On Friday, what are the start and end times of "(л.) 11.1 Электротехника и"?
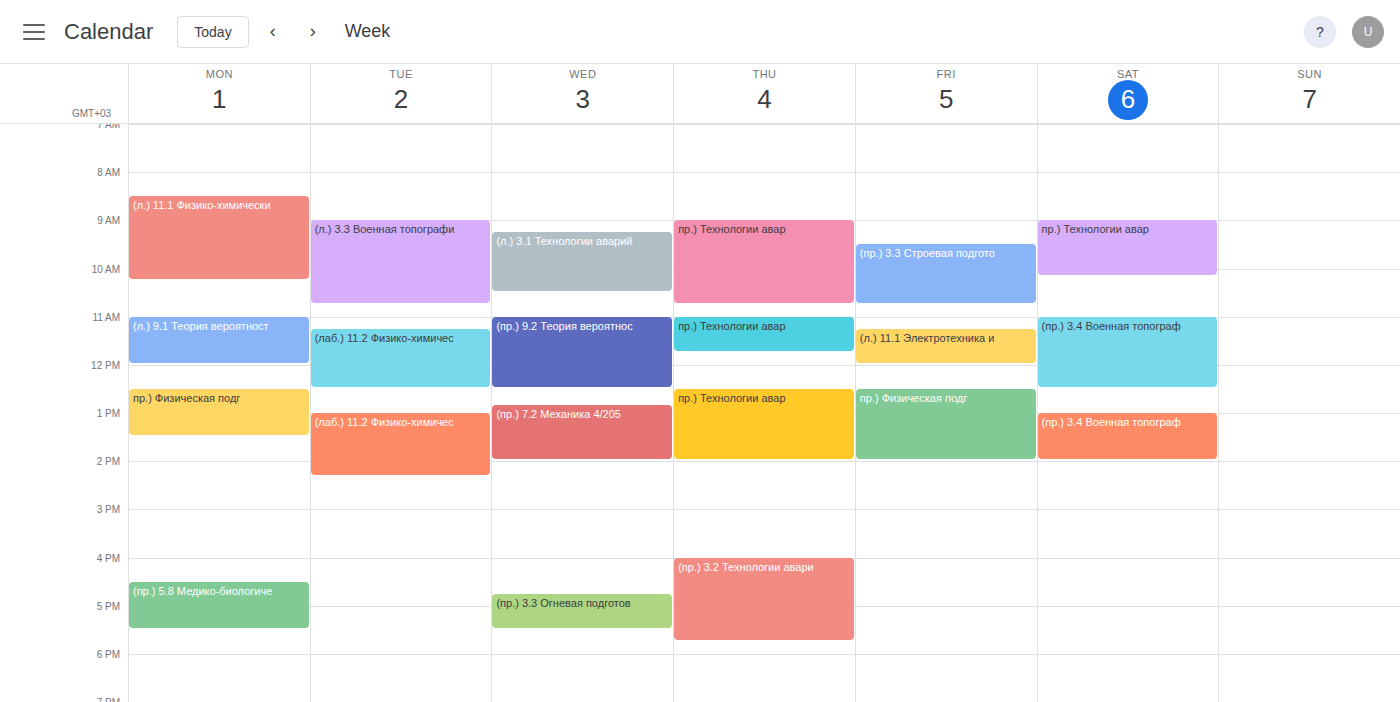
11:15 AM to 12:00 PM